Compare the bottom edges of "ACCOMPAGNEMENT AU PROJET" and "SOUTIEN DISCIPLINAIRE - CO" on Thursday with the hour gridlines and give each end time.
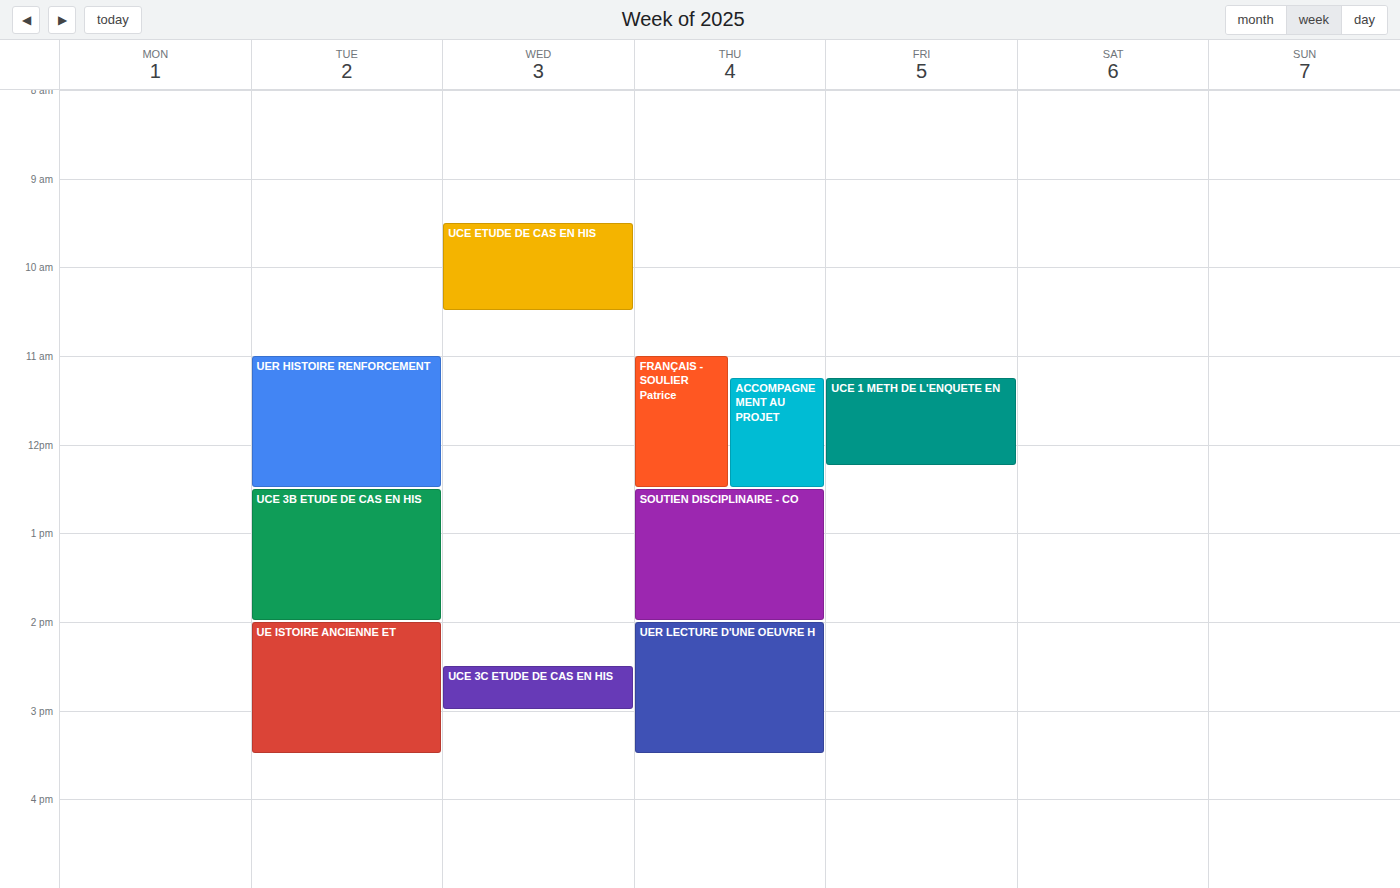
"ACCOMPAGNEMENT AU PROJET": 12:30 PM, halfway between the 12 PM and 1 PM lines. "SOUTIEN DISCIPLINAIRE - CO": 2:00 PM, exactly on the 2 PM line.